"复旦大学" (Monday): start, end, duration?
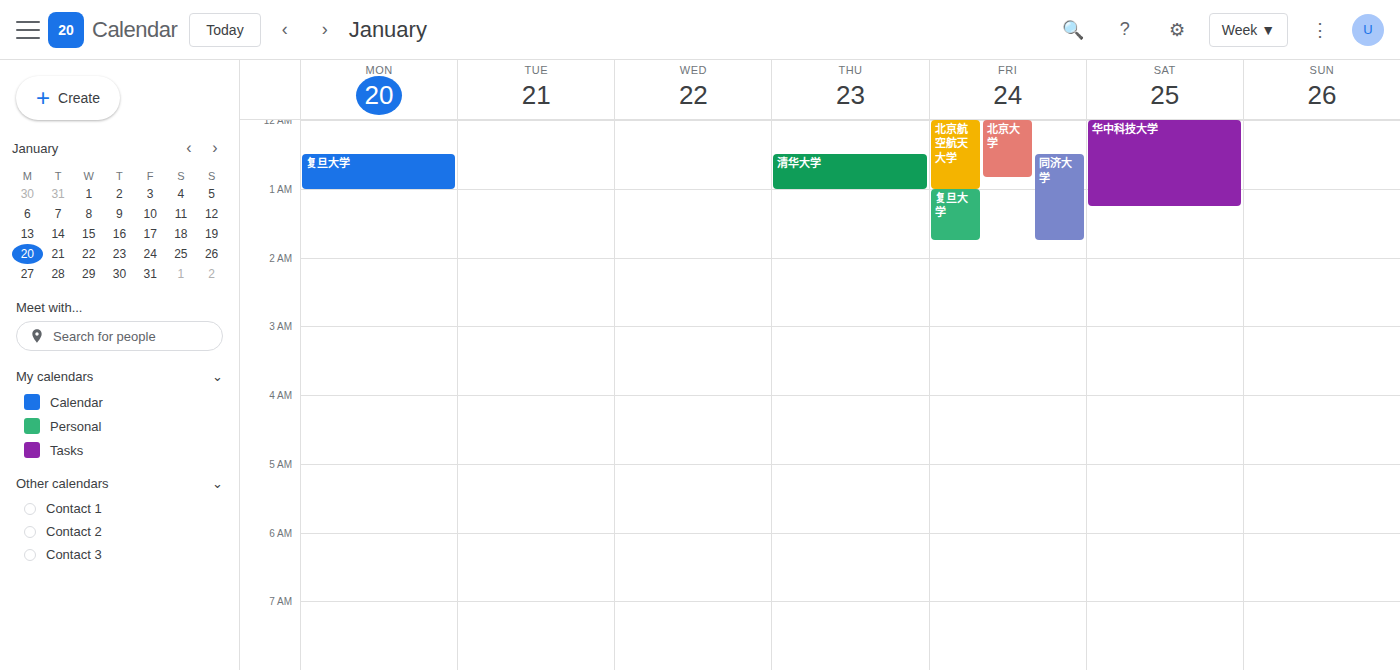
12:30 AM to 1:00 AM, 30 minutes